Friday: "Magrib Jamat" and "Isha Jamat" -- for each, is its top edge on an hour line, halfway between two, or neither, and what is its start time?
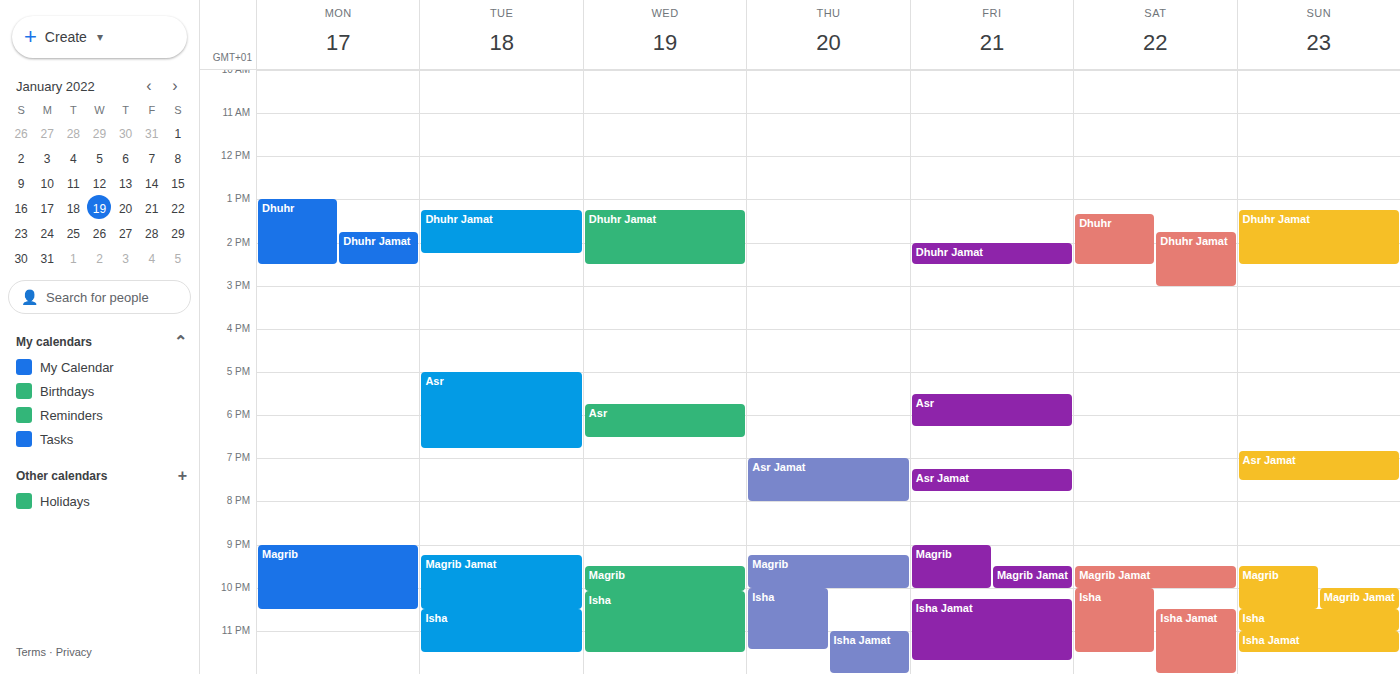
"Magrib Jamat": 9:30 PM, halfway between the 9 PM and 10 PM lines. "Isha Jamat": 10:15 PM, neither: a quarter of the way from the 10 PM line to the 11 PM line.